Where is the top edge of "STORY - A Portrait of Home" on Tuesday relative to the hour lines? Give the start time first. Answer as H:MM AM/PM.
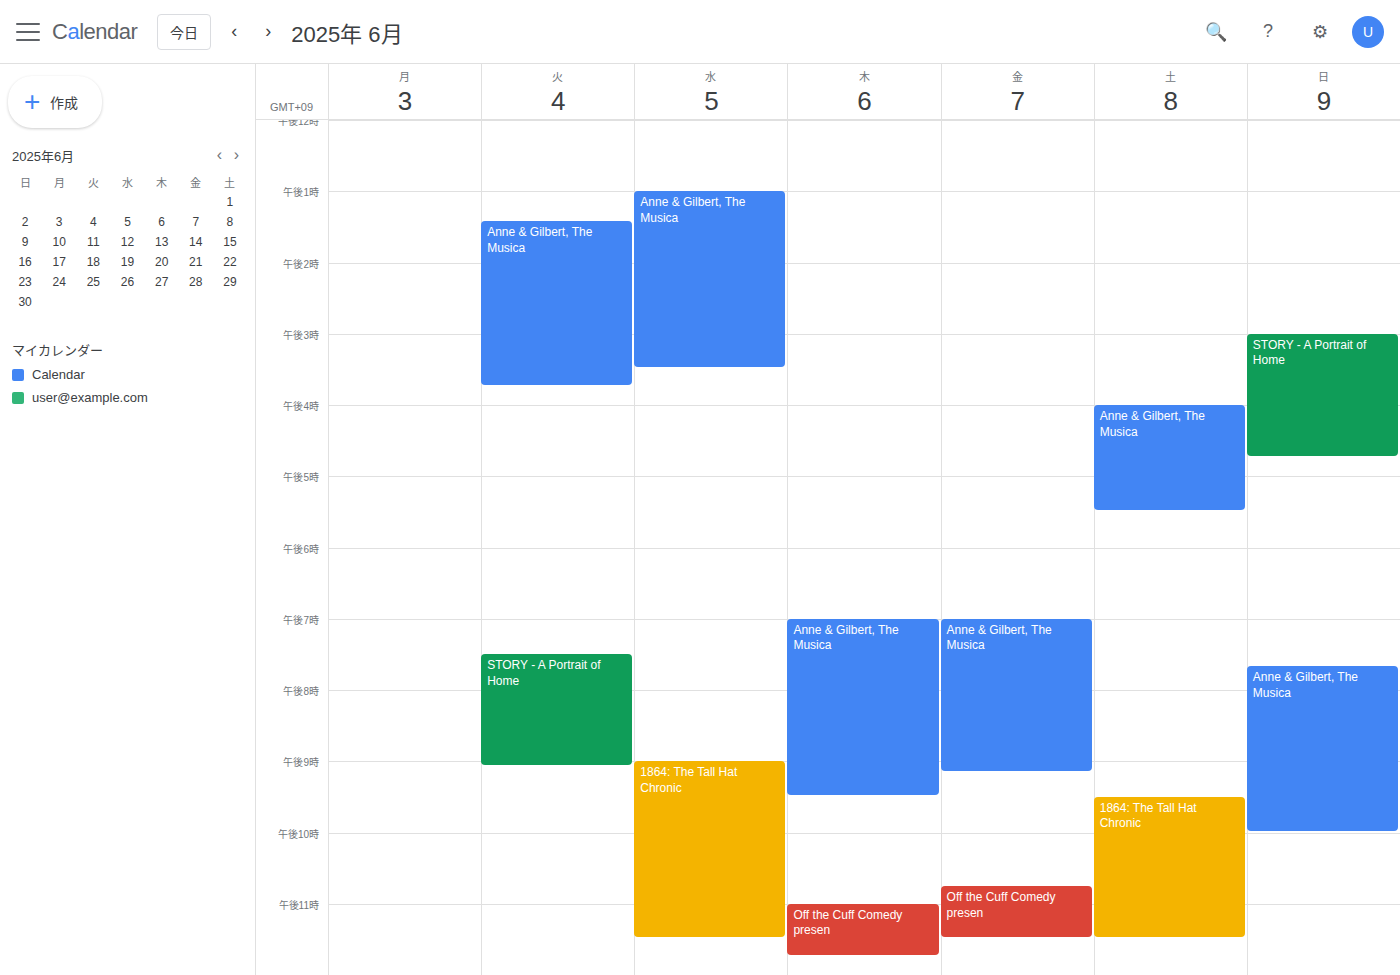
7:30 PM -- halfway between the 7 PM and 8 PM lines.